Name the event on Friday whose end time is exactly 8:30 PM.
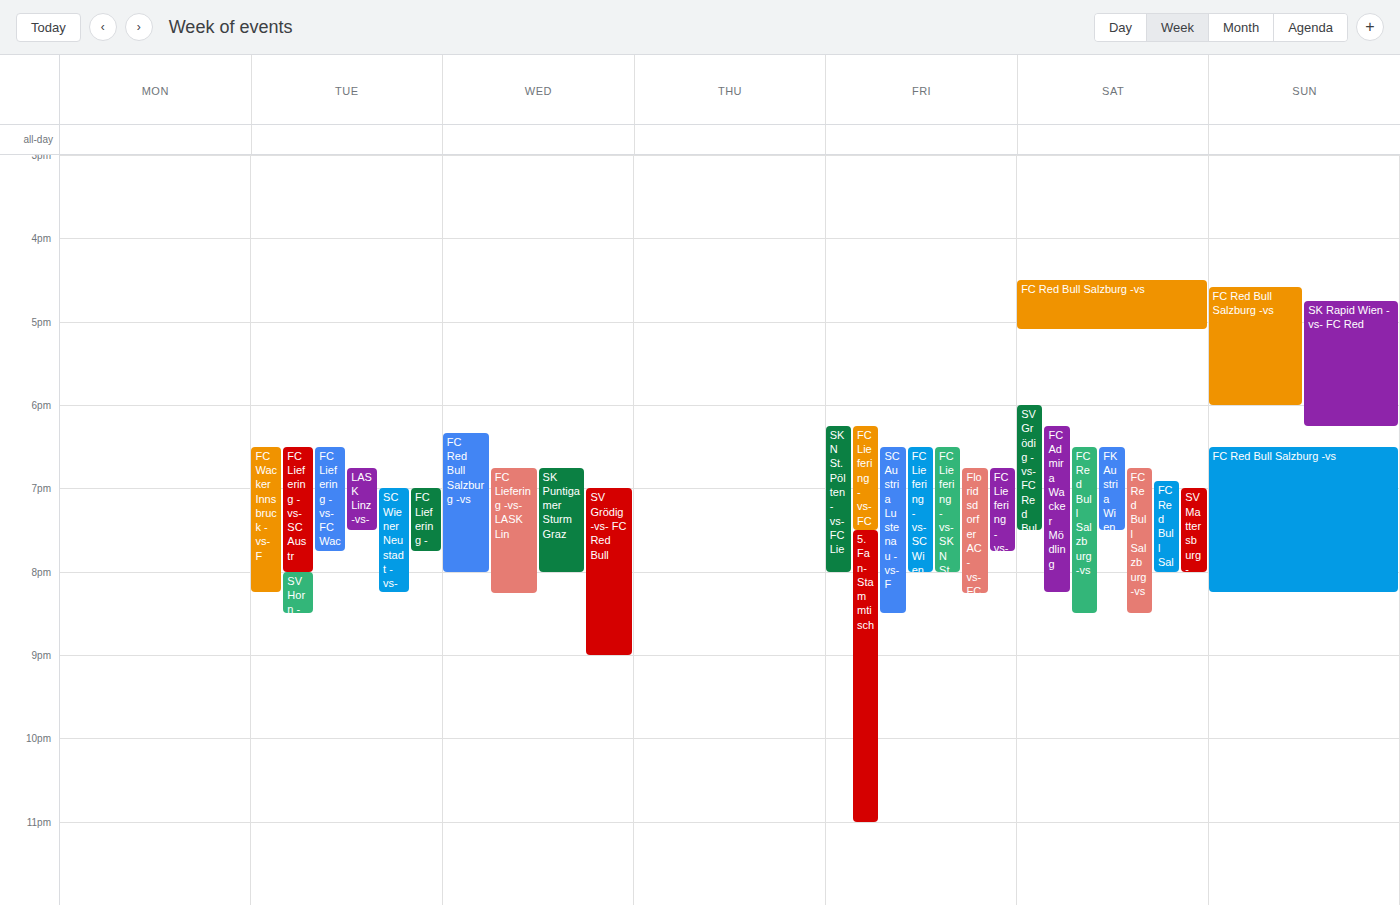
"SC Austria Lustenau -vs- F"